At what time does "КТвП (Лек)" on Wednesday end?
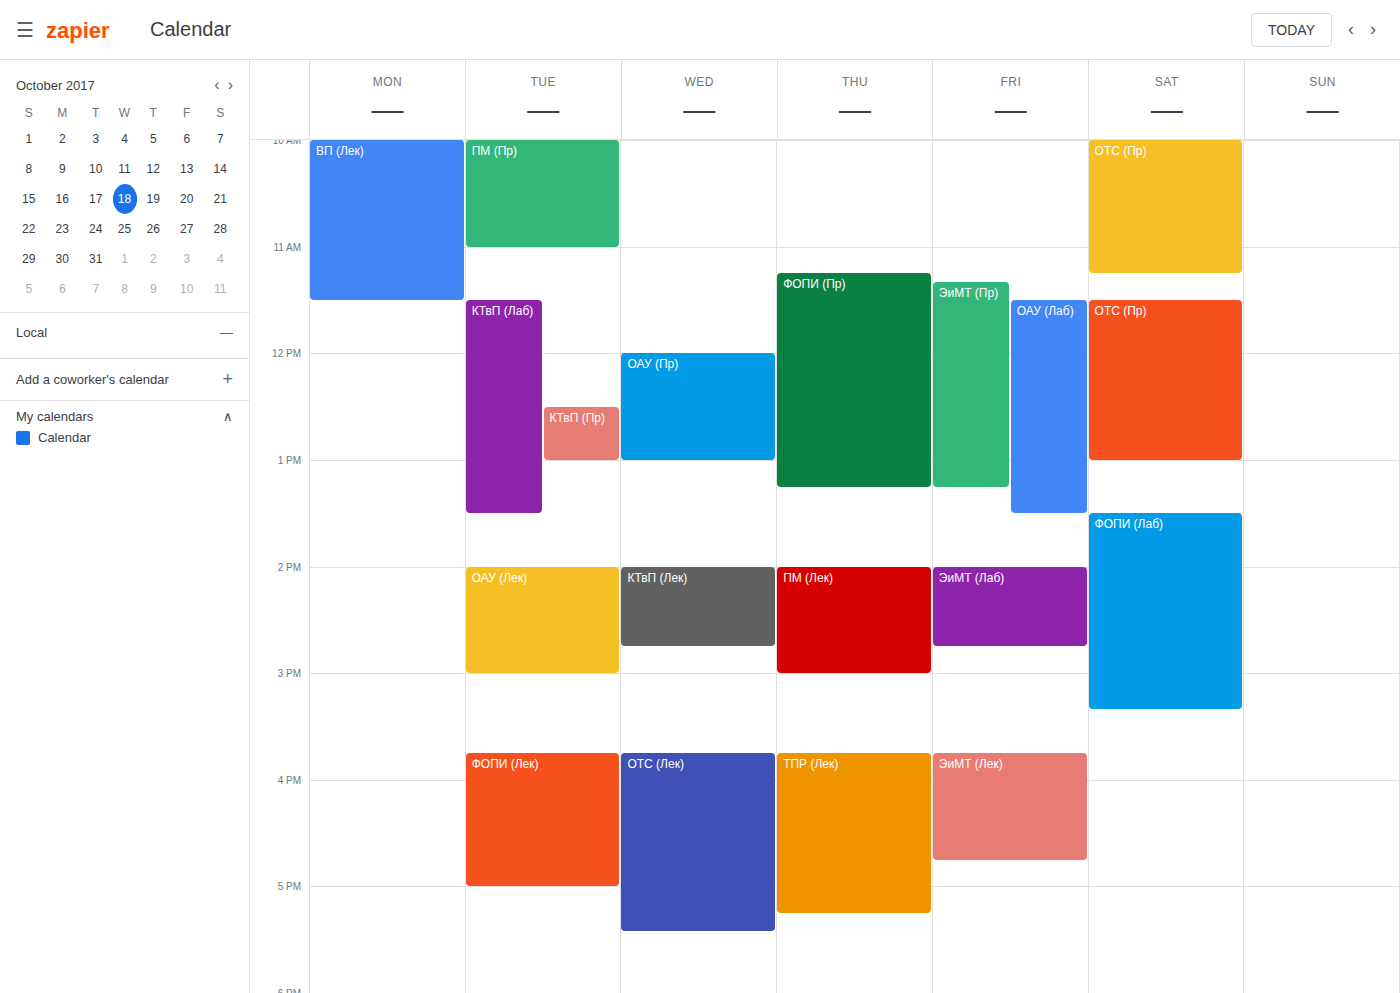
14:45